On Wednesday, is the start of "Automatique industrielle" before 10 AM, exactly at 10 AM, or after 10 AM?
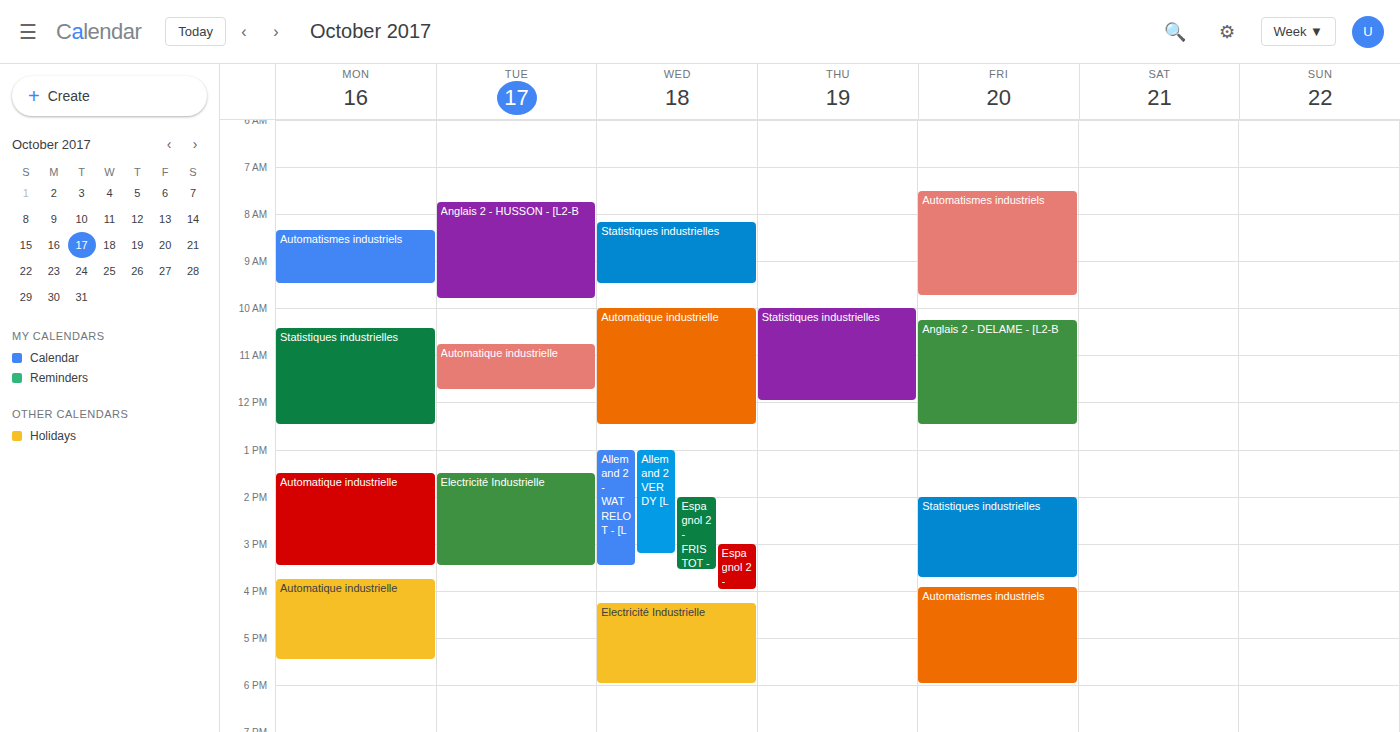
10:00 AM -- exactly at 10 AM, on the 10 AM line.